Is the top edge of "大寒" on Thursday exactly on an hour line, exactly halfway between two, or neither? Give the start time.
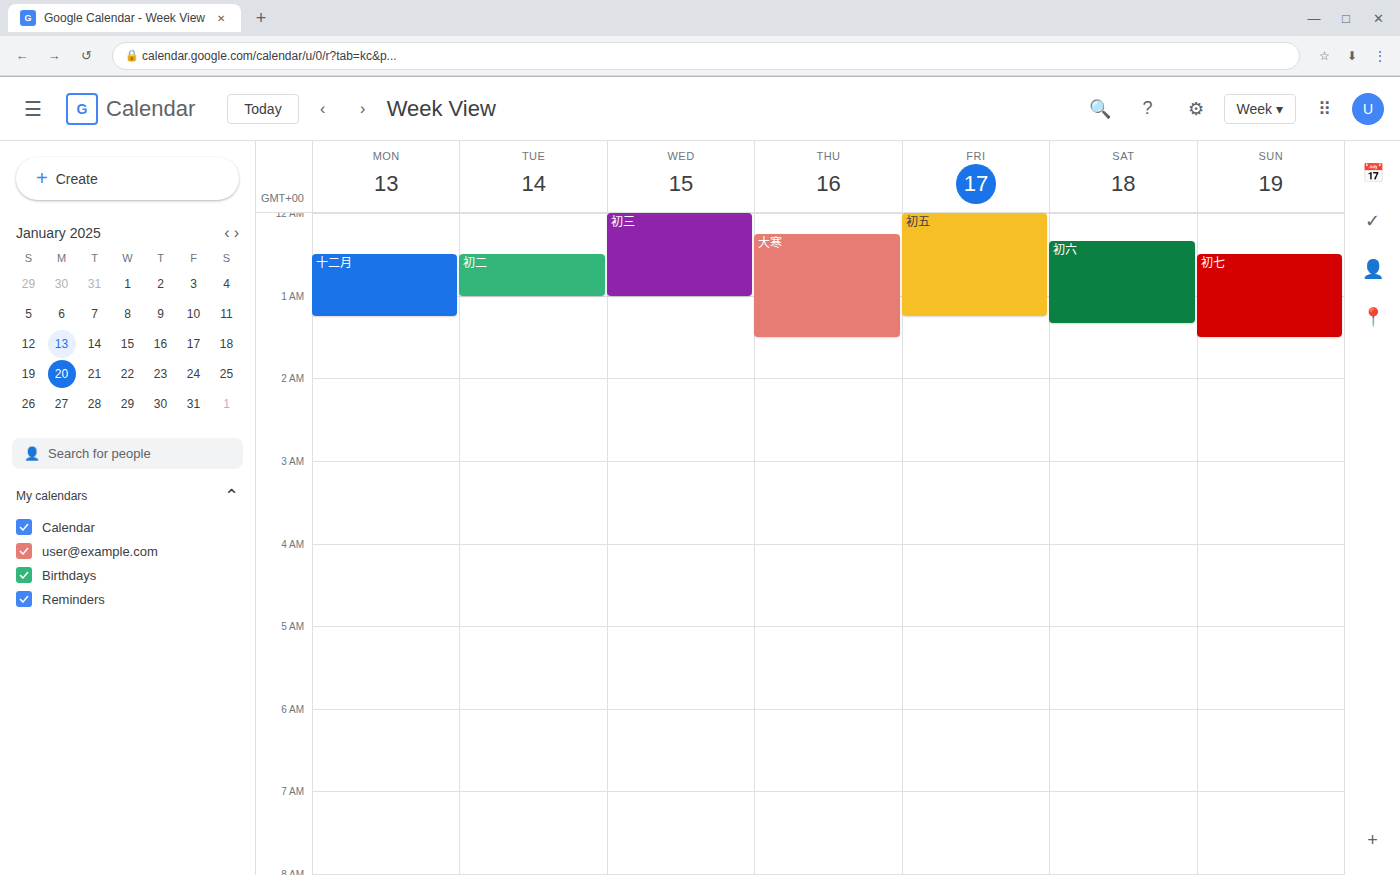
00:15 -- neither: a quarter of the way from the 00:00 line to the 01:00 line.